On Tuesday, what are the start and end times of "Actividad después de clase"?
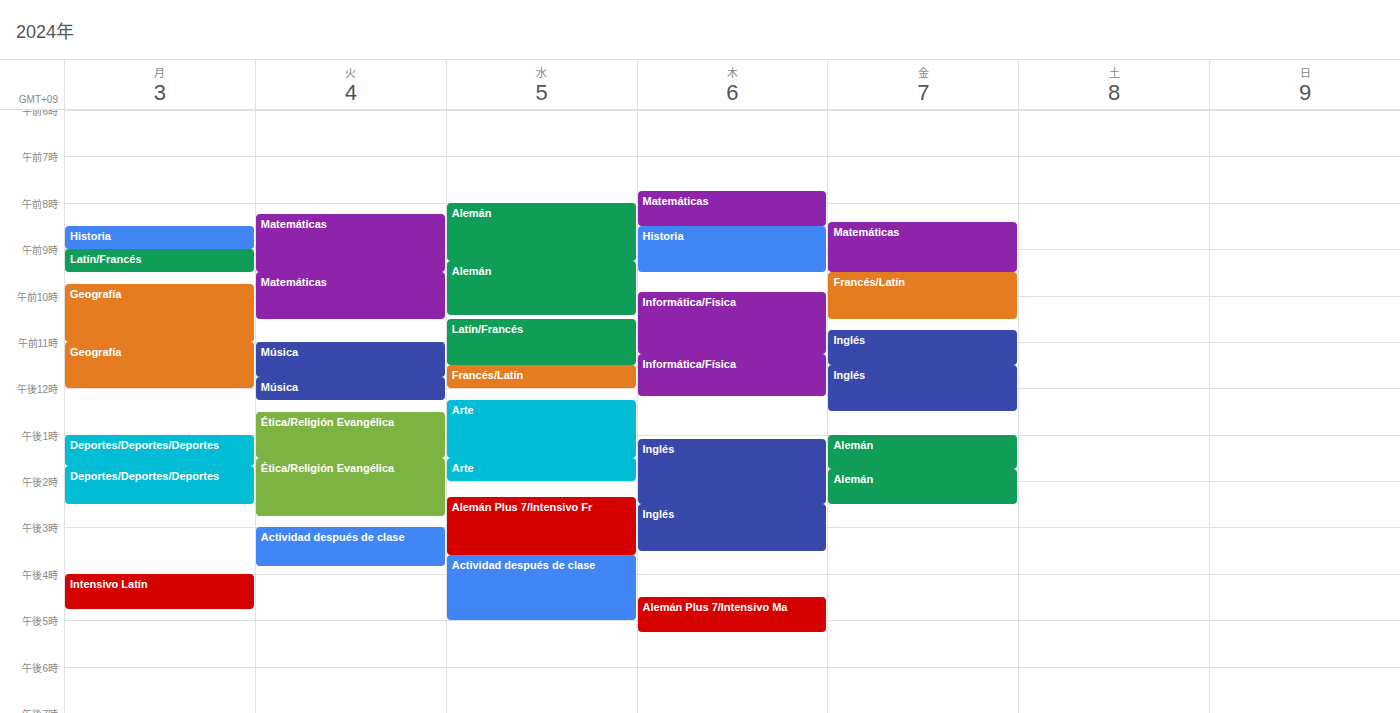
3:00 PM to 3:50 PM